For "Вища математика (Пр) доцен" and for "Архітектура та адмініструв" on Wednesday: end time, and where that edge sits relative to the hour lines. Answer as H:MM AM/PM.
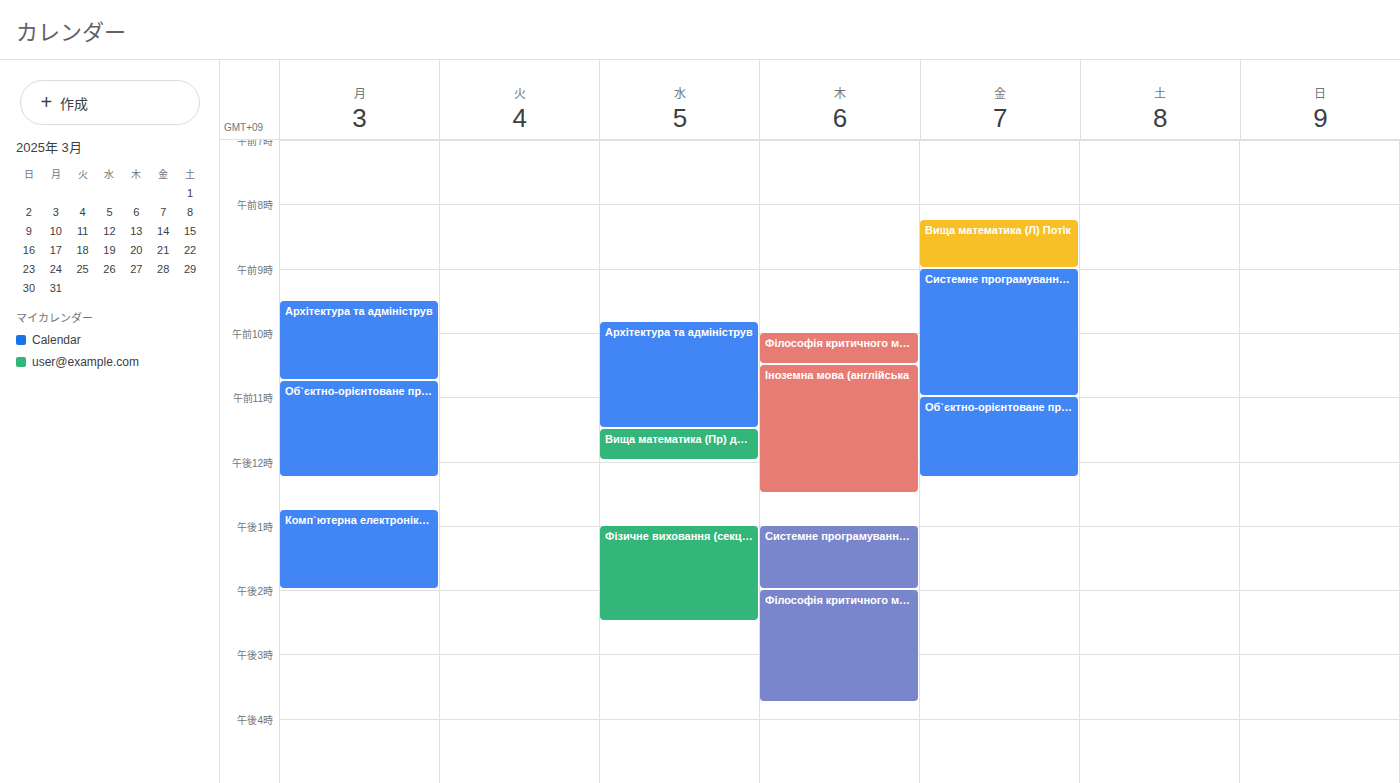
"Вища математика (Пр) доцен": 12:00 PM, exactly on the 12 PM line. "Архітектура та адмініструв": 11:30 AM, halfway between the 11 AM and 12 PM lines.